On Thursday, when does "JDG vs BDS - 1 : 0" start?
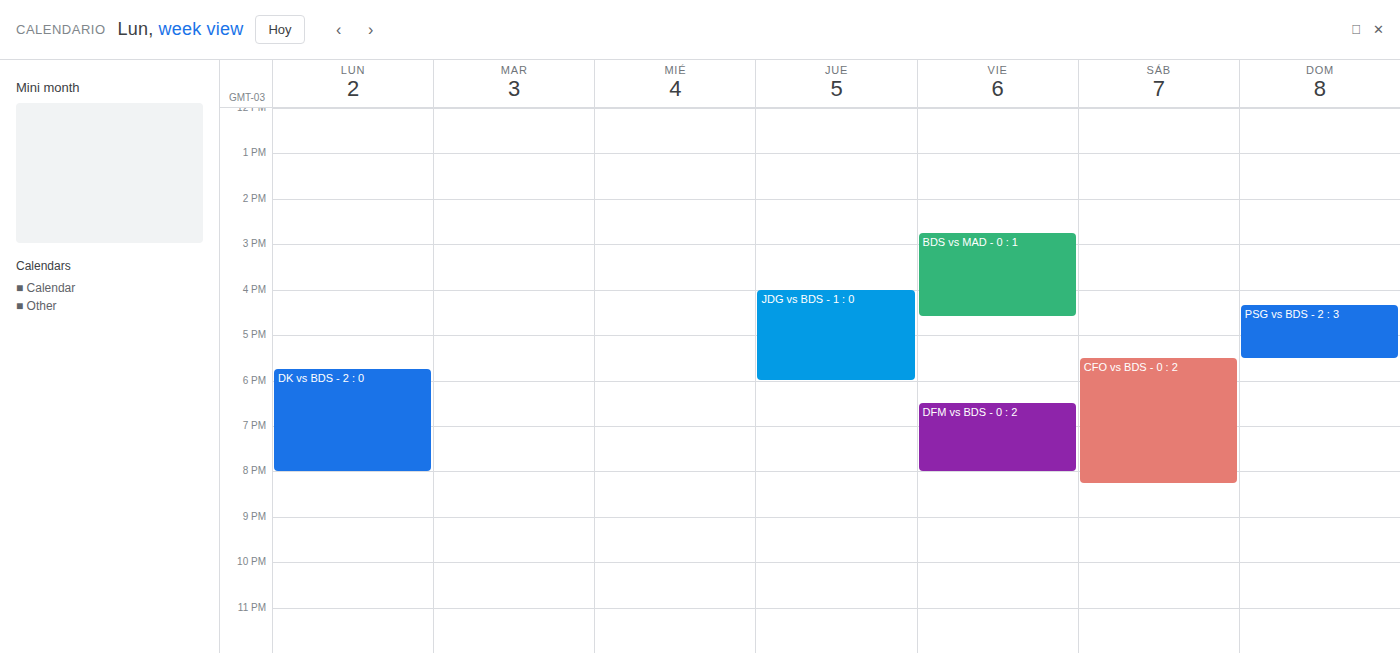
4:00 PM